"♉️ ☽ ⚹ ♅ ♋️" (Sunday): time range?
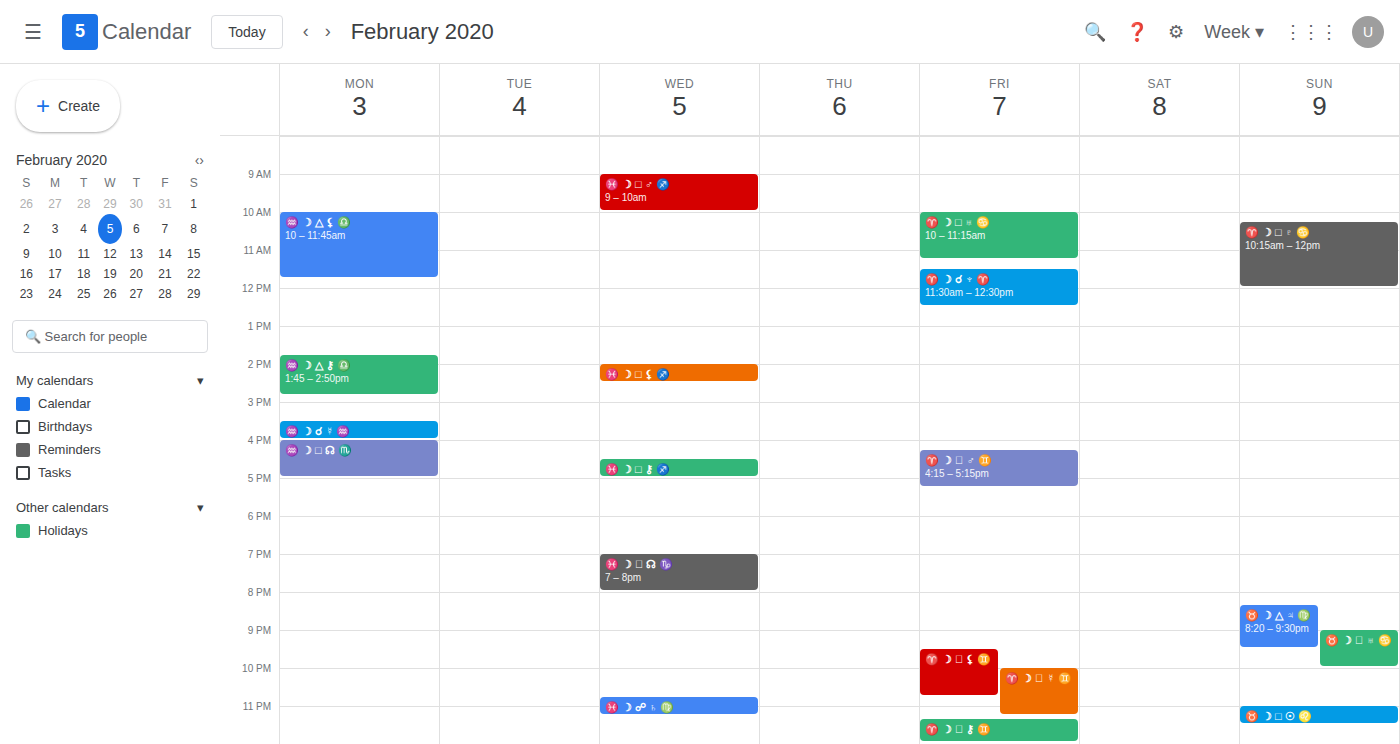
9:00 PM to 10:00 PM